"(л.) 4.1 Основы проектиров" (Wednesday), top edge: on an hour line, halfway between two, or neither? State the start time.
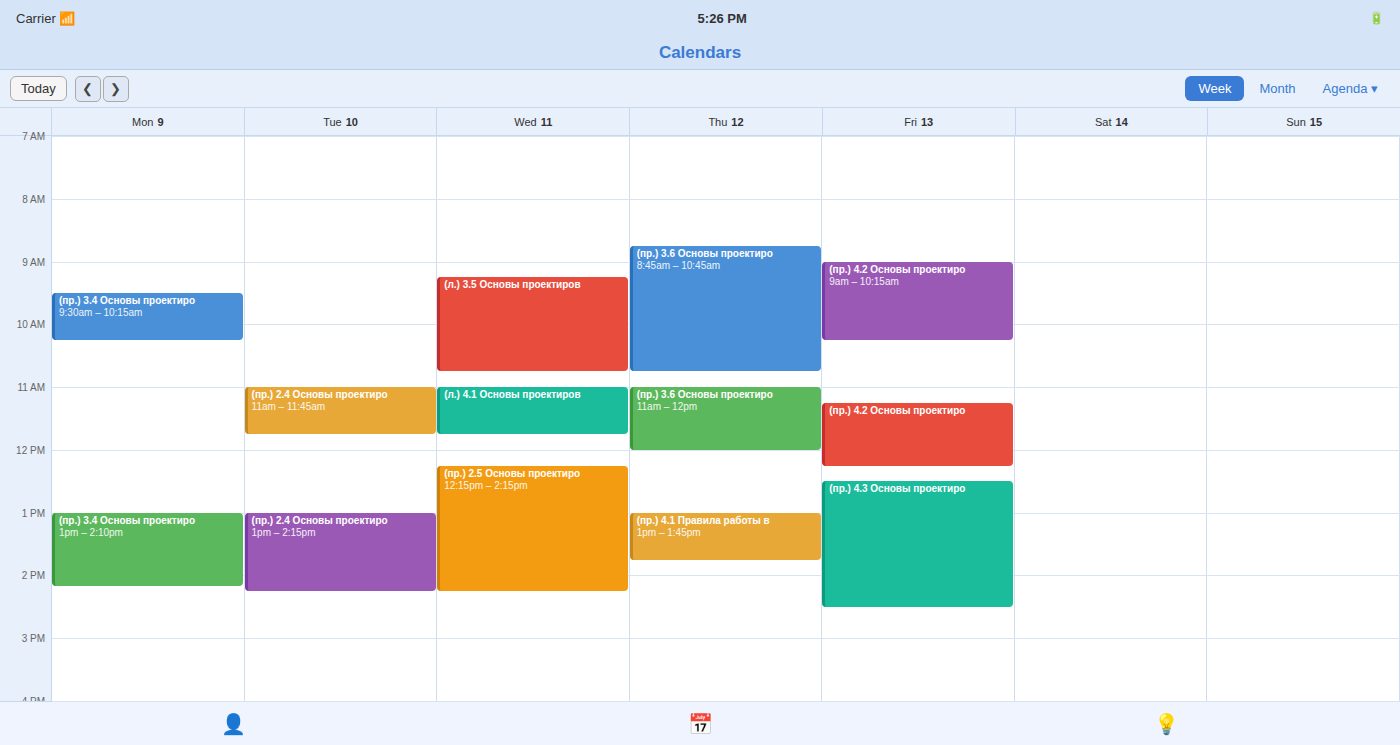
11:00 -- exactly on the 11:00 line.